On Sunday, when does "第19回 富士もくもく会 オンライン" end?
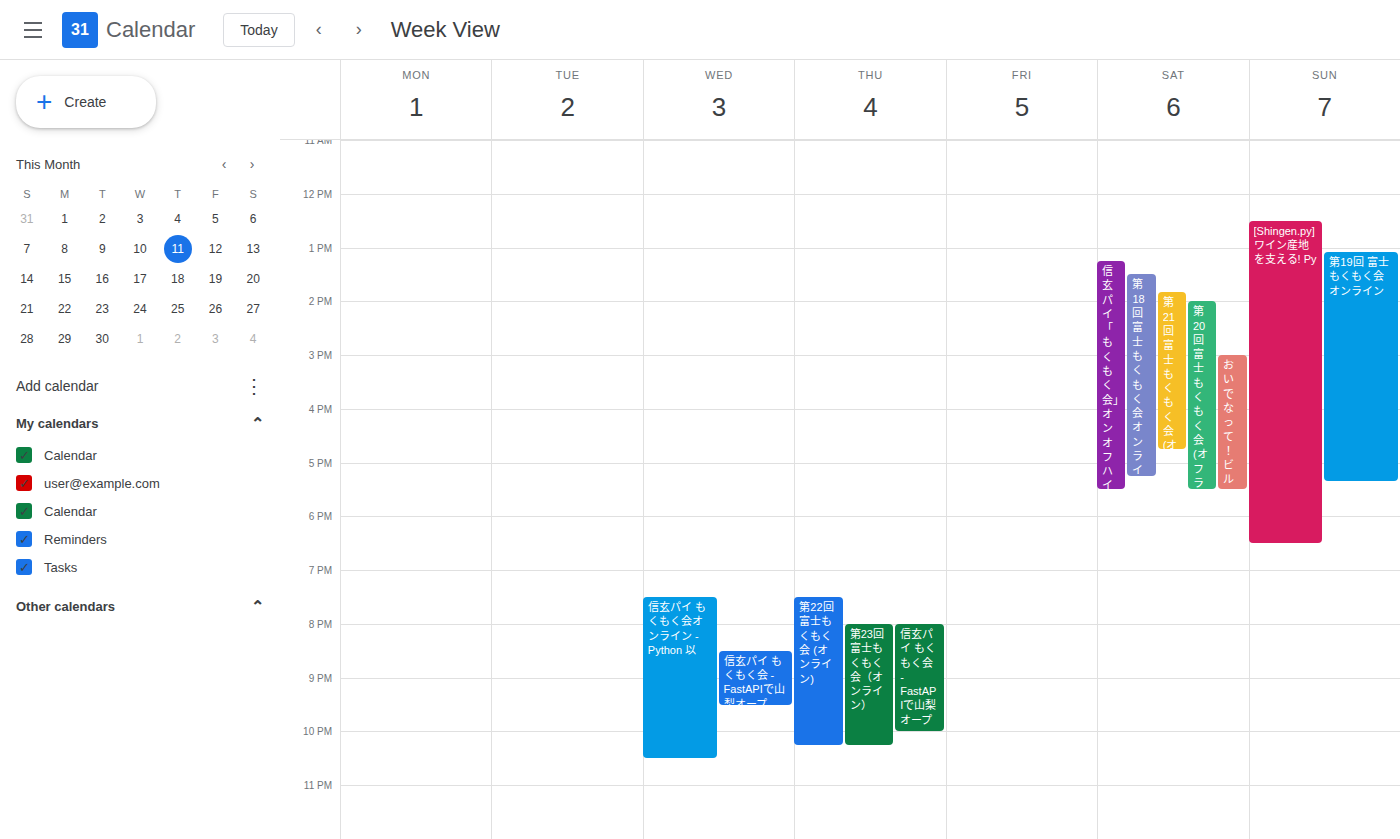
5:20 PM